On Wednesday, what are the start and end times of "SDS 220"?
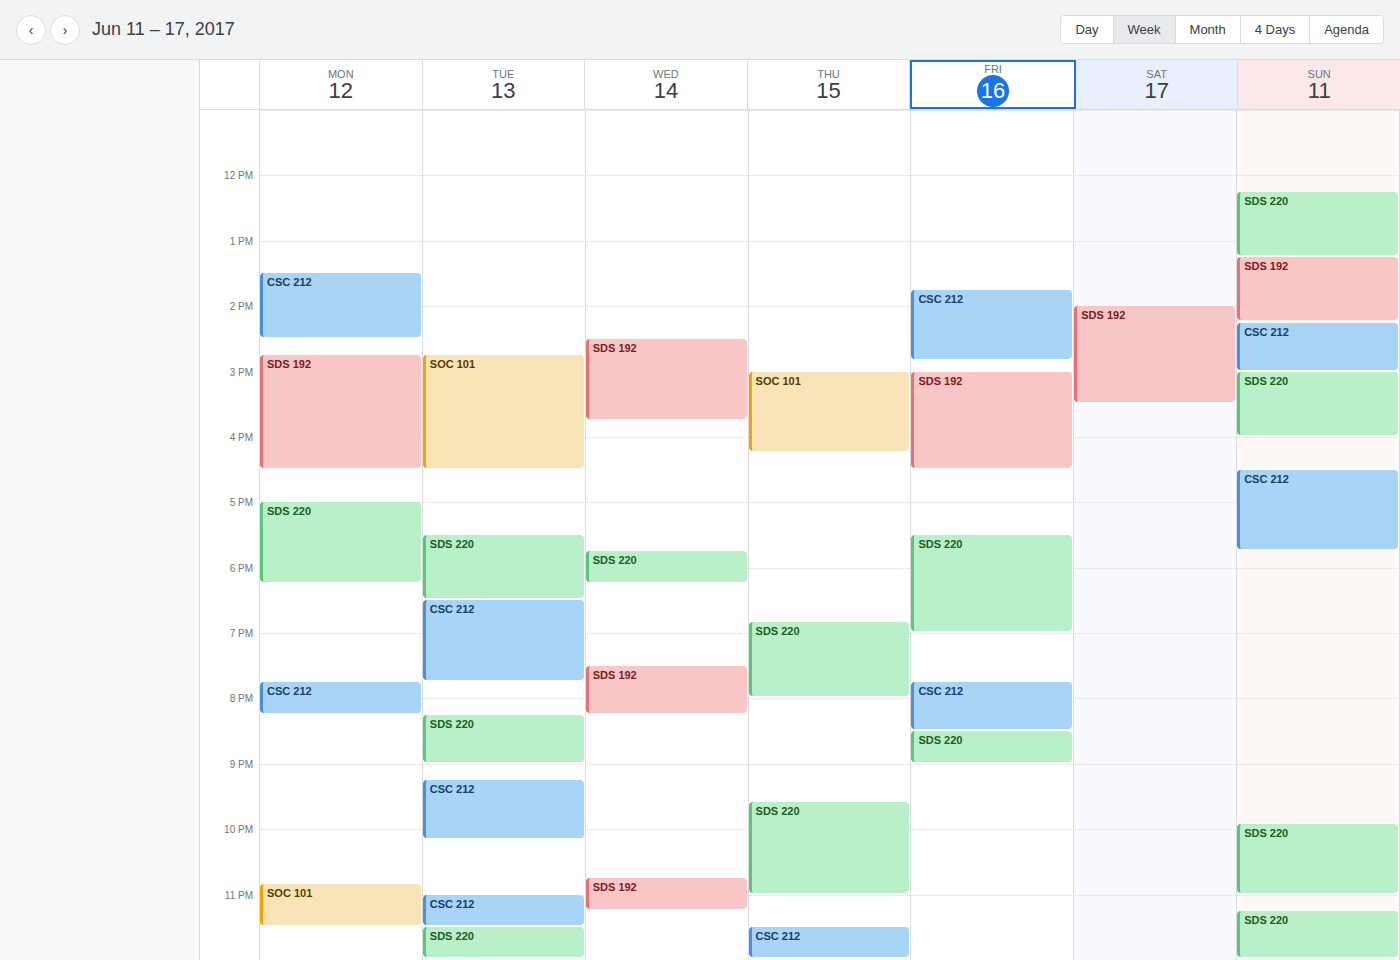
5:45 PM to 6:15 PM